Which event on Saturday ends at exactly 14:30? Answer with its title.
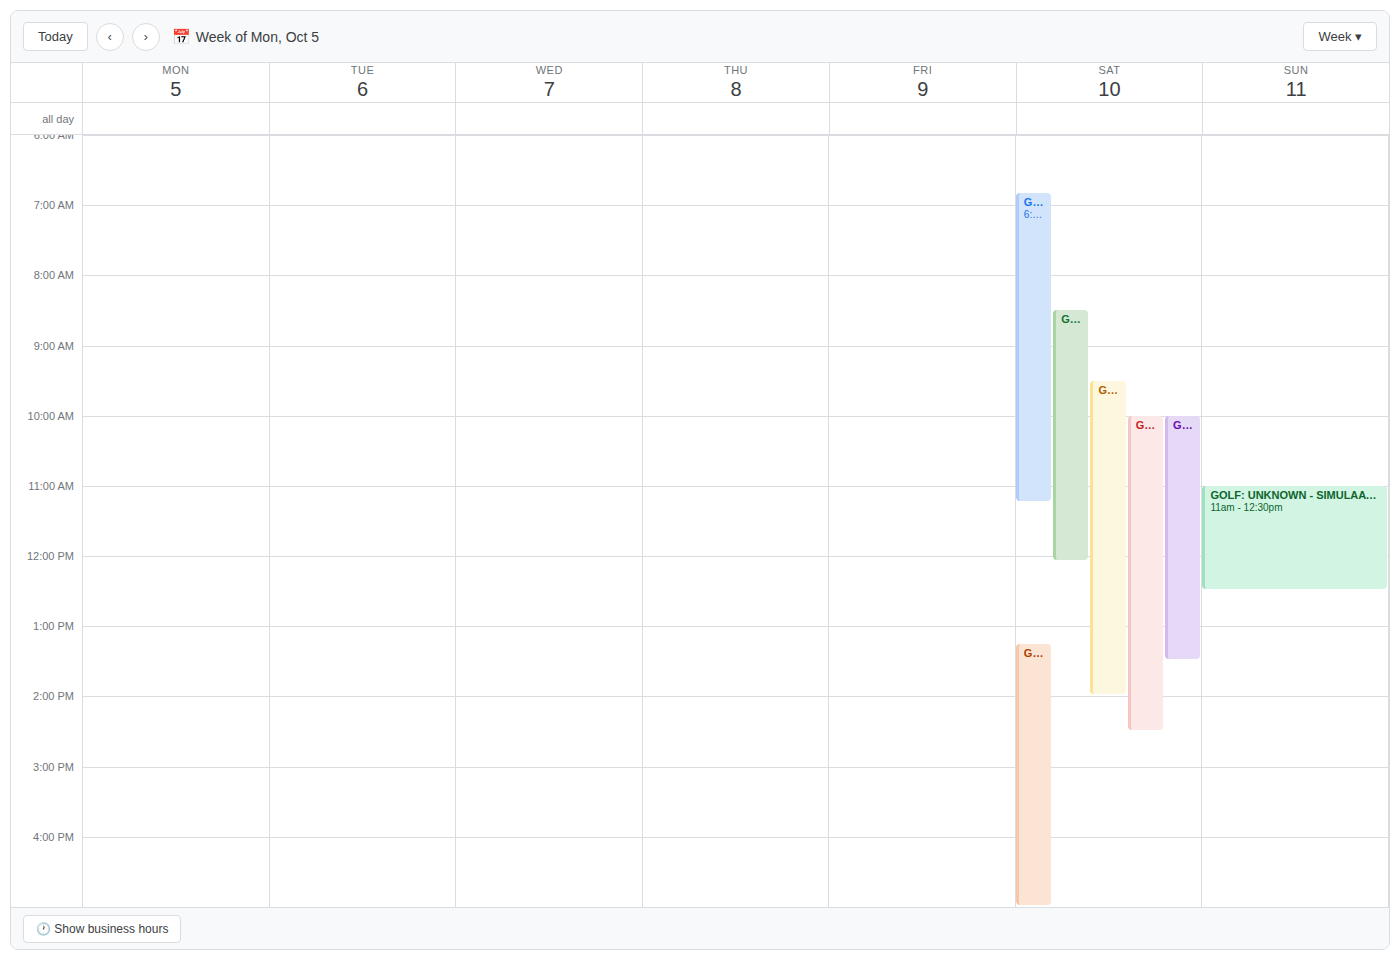
"Golf: PGA Catalunya Tomorr"